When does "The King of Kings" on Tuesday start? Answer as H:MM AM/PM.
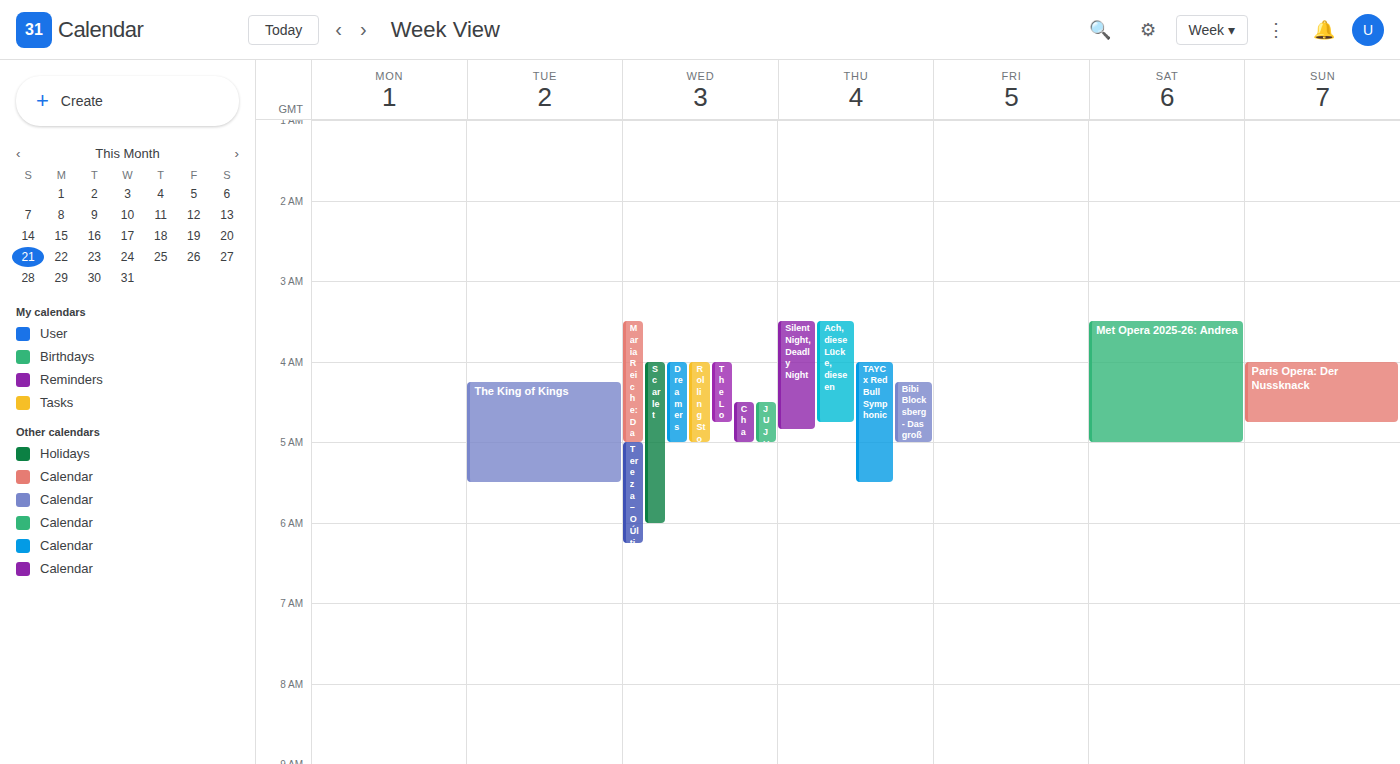
4:15 AM